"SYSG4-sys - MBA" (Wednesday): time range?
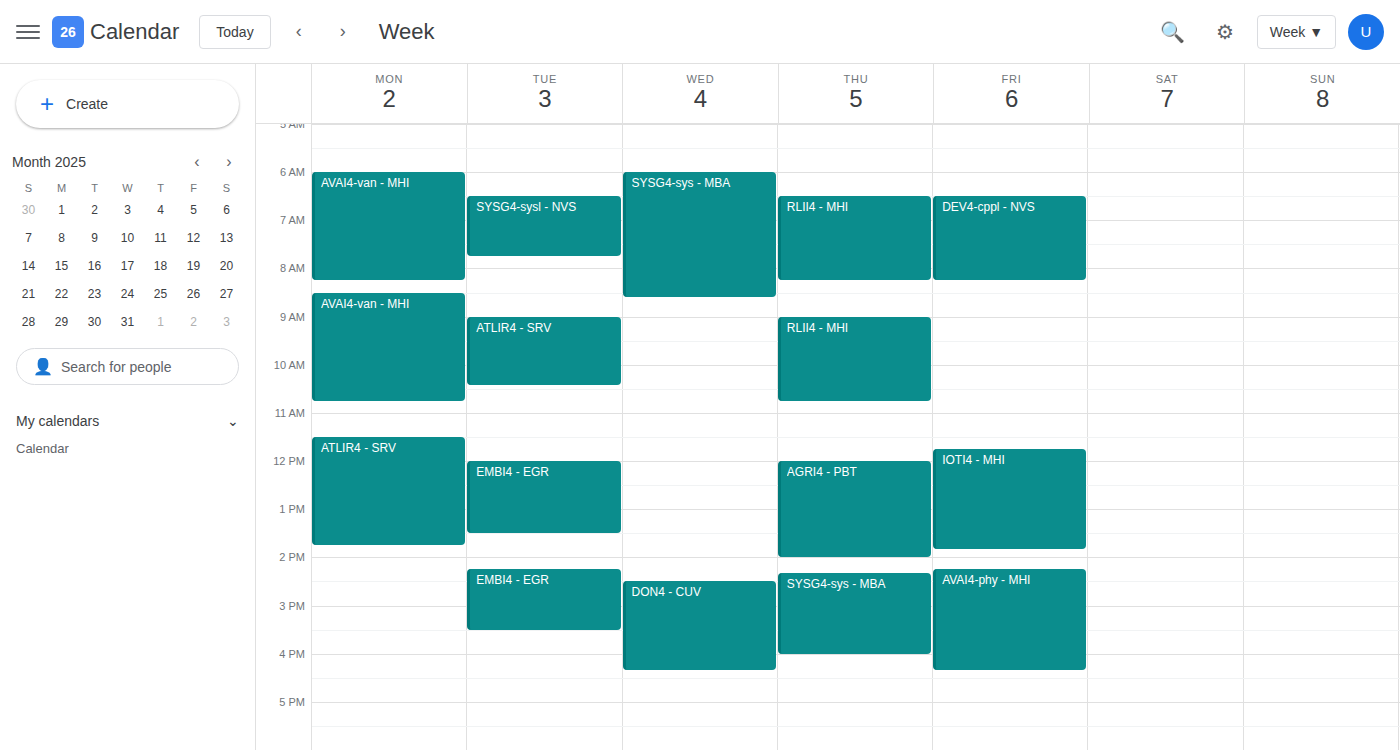
6:00 AM to 8:35 AM